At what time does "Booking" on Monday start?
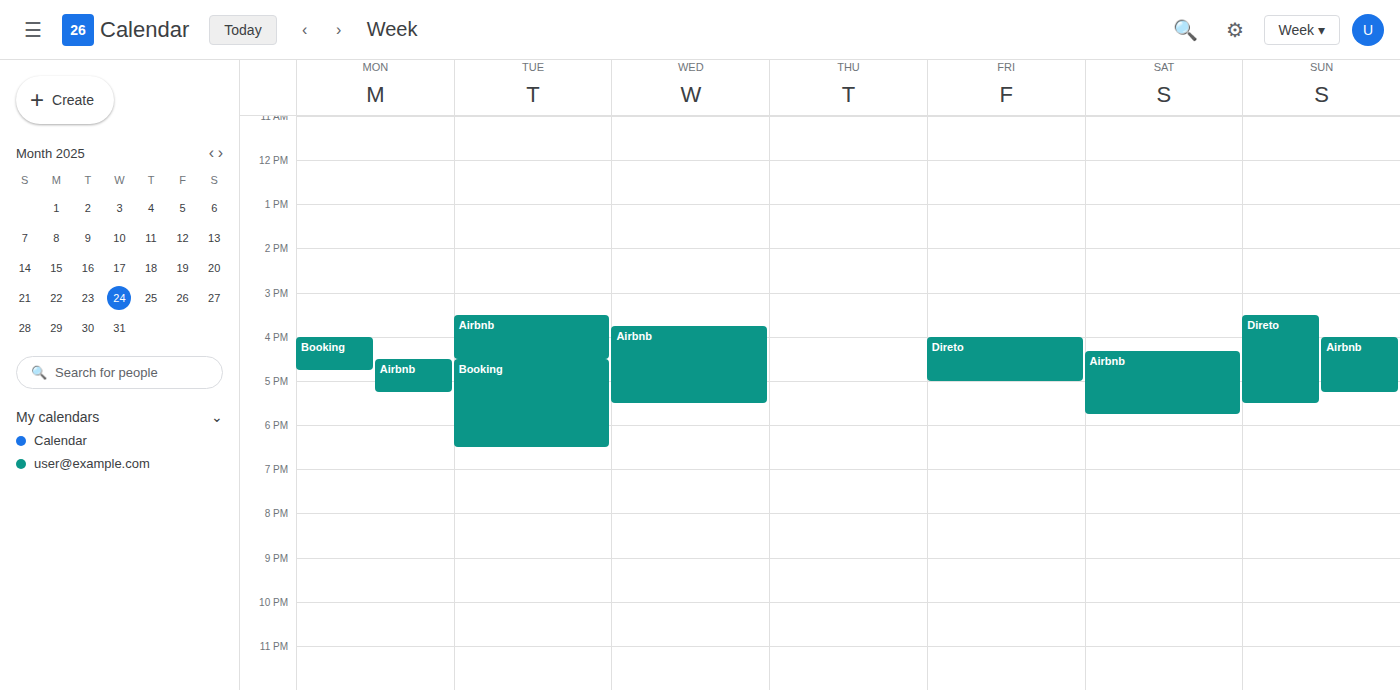
4:00 PM